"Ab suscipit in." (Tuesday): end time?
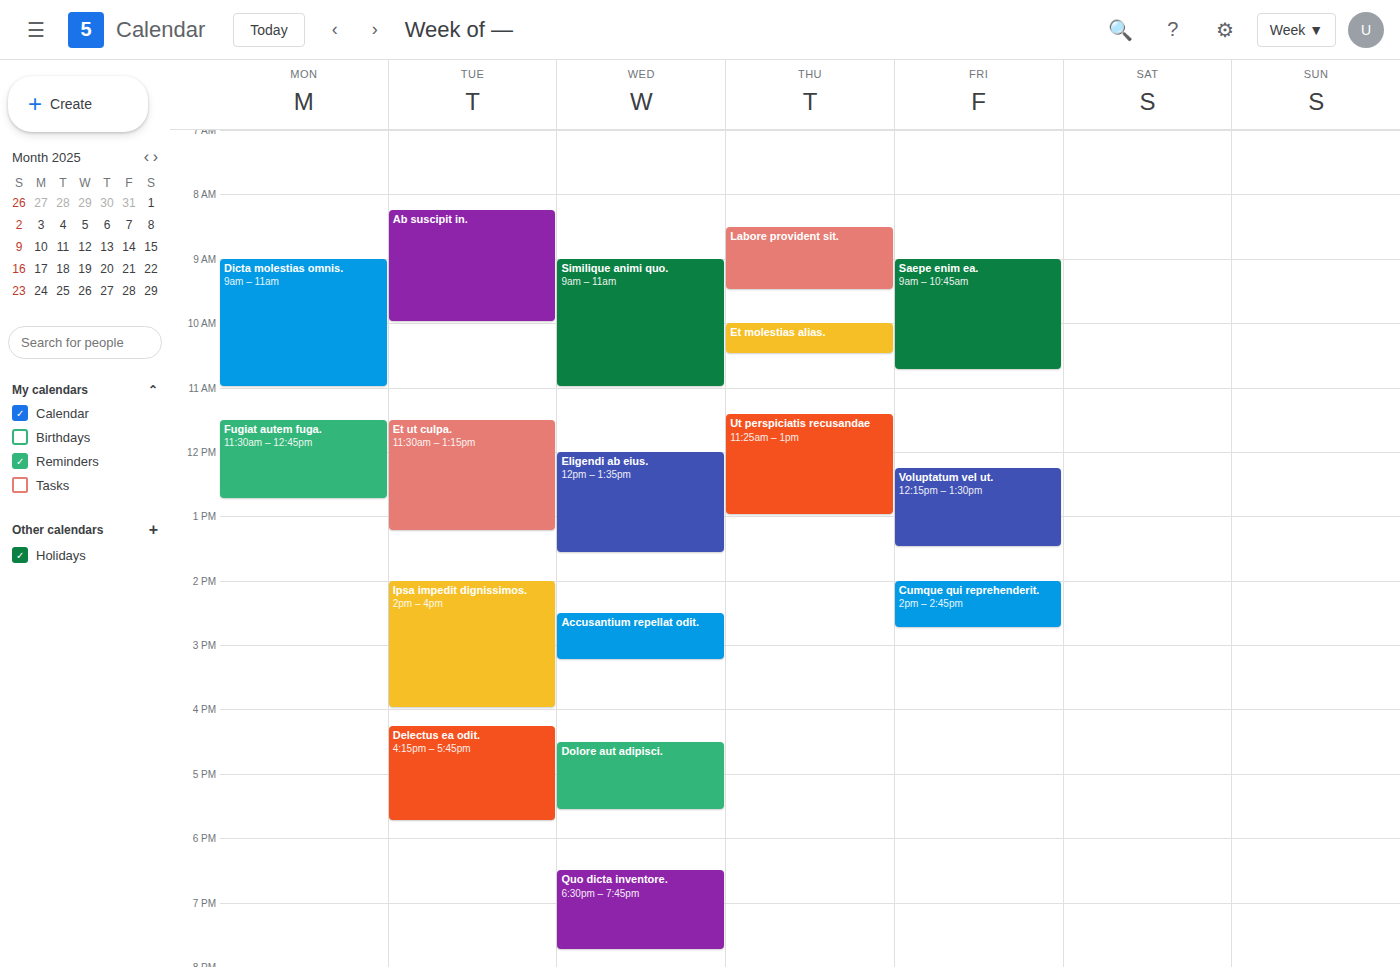
10:00